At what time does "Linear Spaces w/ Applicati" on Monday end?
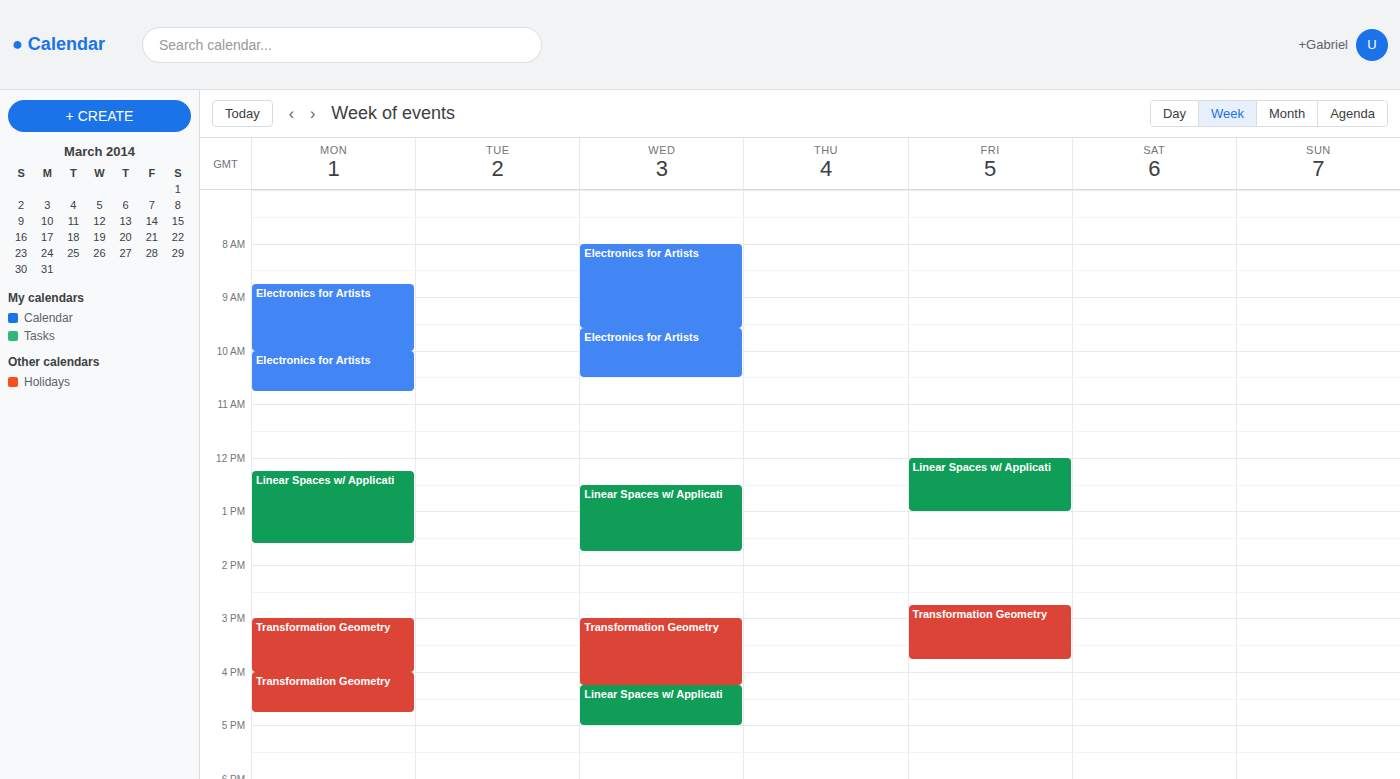
1:35 PM